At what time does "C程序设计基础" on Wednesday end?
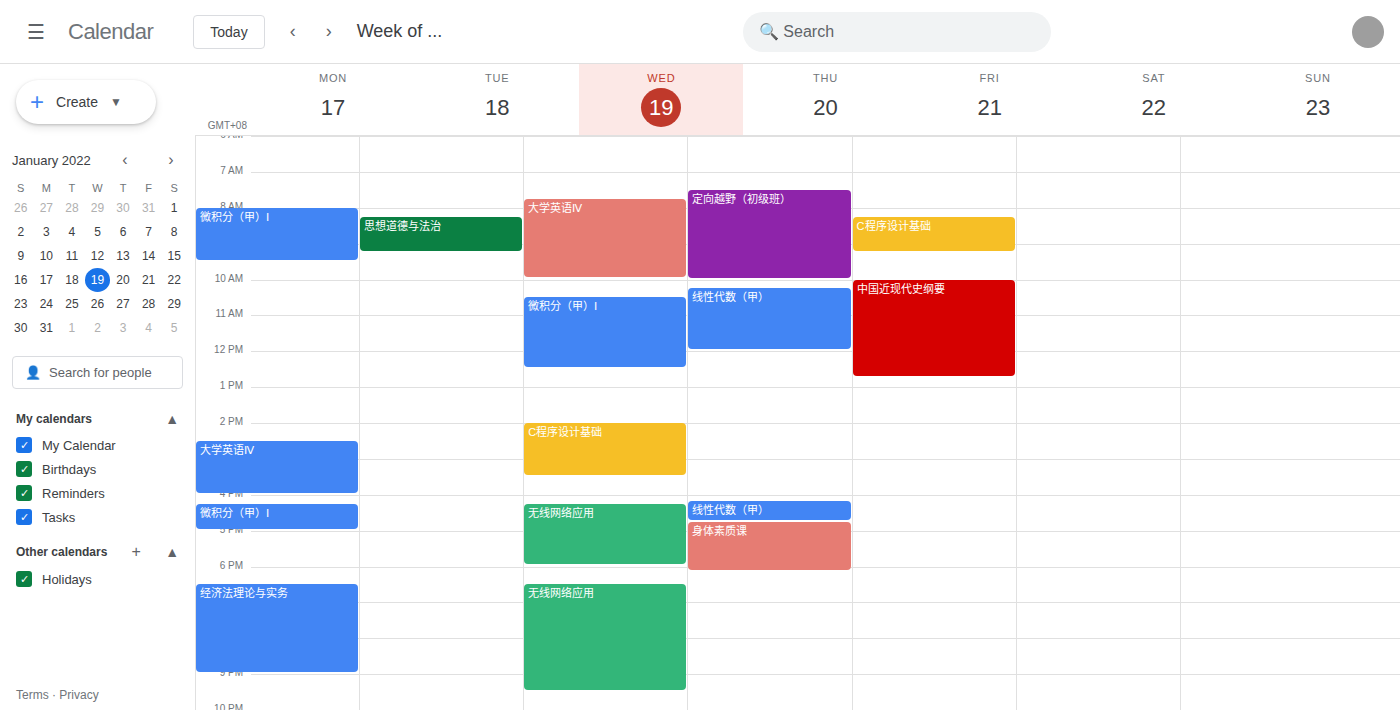
3:30 PM